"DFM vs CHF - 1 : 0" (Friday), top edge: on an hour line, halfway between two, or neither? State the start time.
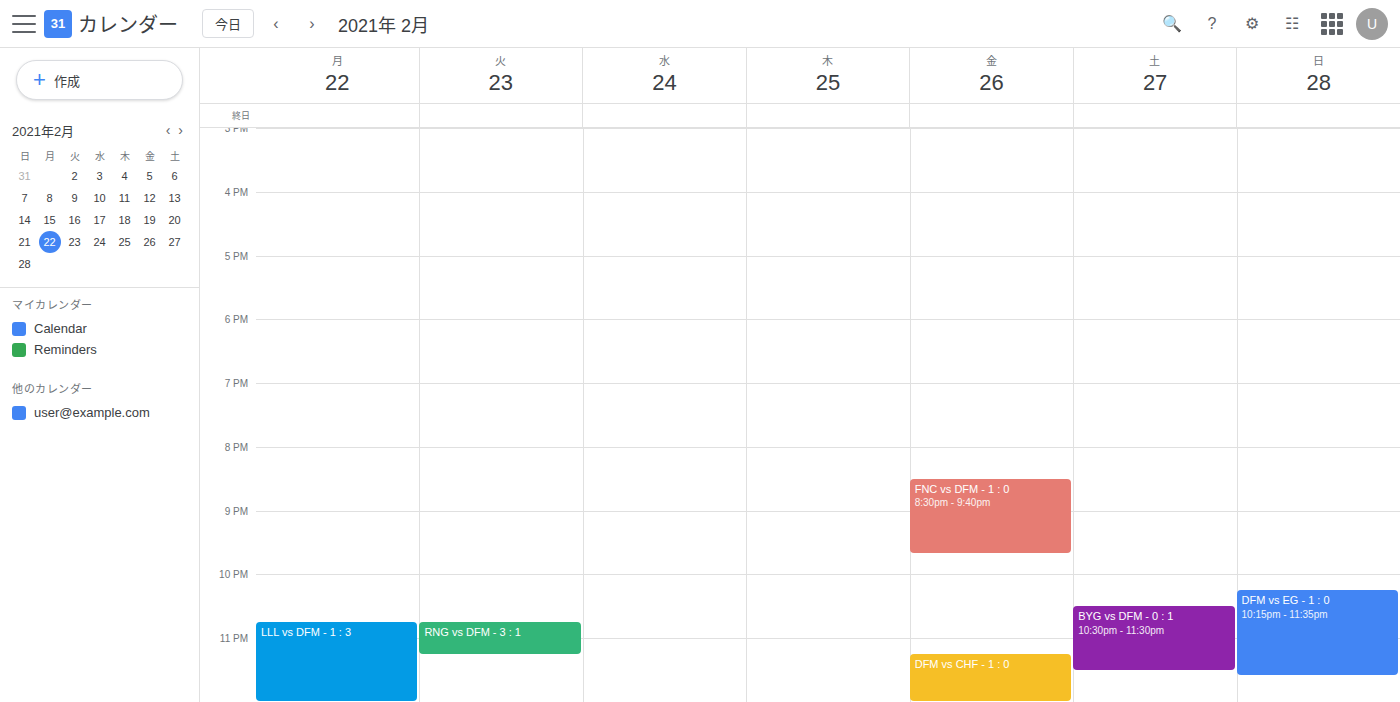
11:15 PM -- neither: a quarter of the way from the 11 PM line to the 12 AM line.